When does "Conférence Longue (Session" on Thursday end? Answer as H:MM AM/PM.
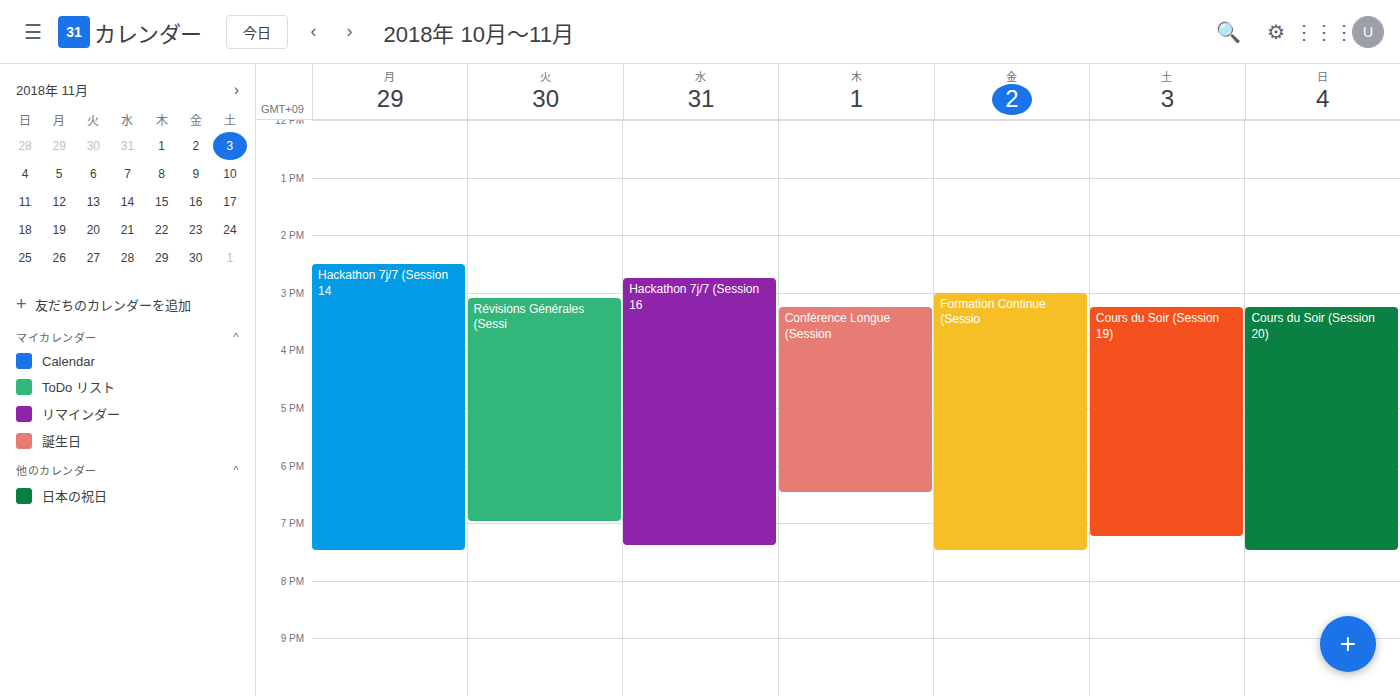
6:30 PM